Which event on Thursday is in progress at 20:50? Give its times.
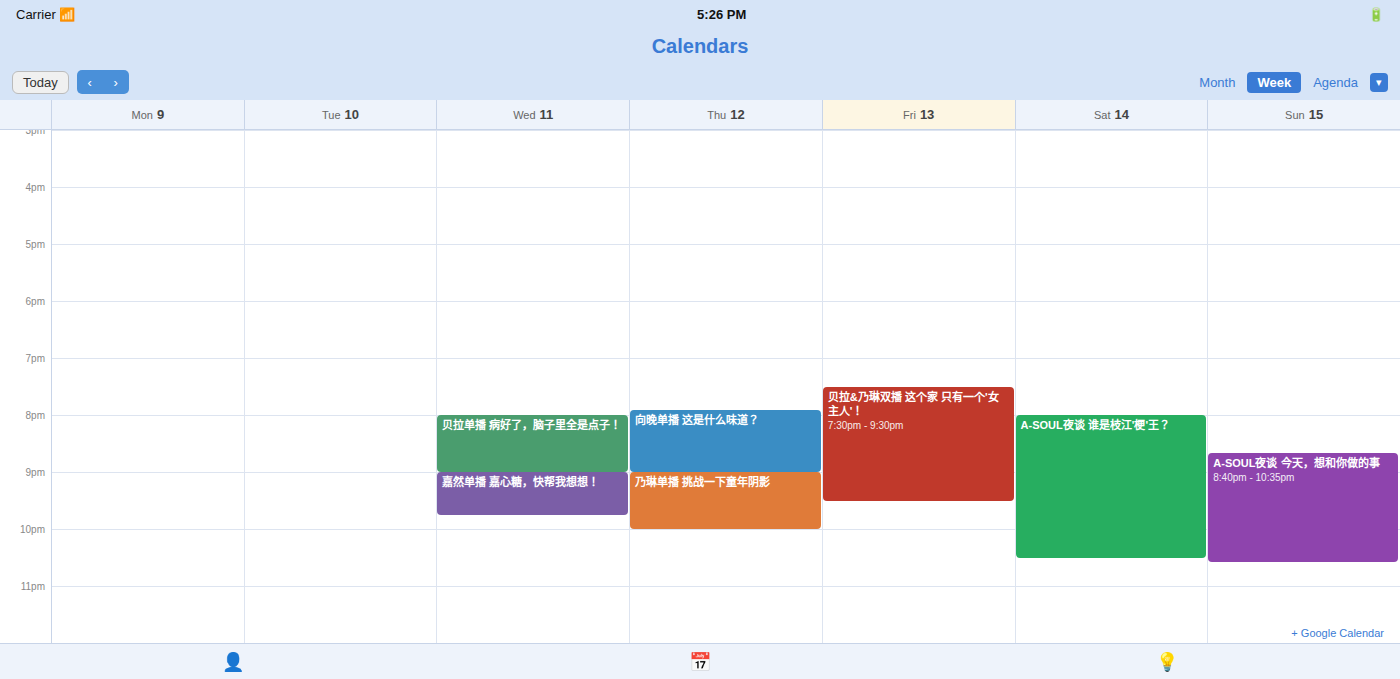
"向晚单播 这是什么味道？", 19:55 to 21:00